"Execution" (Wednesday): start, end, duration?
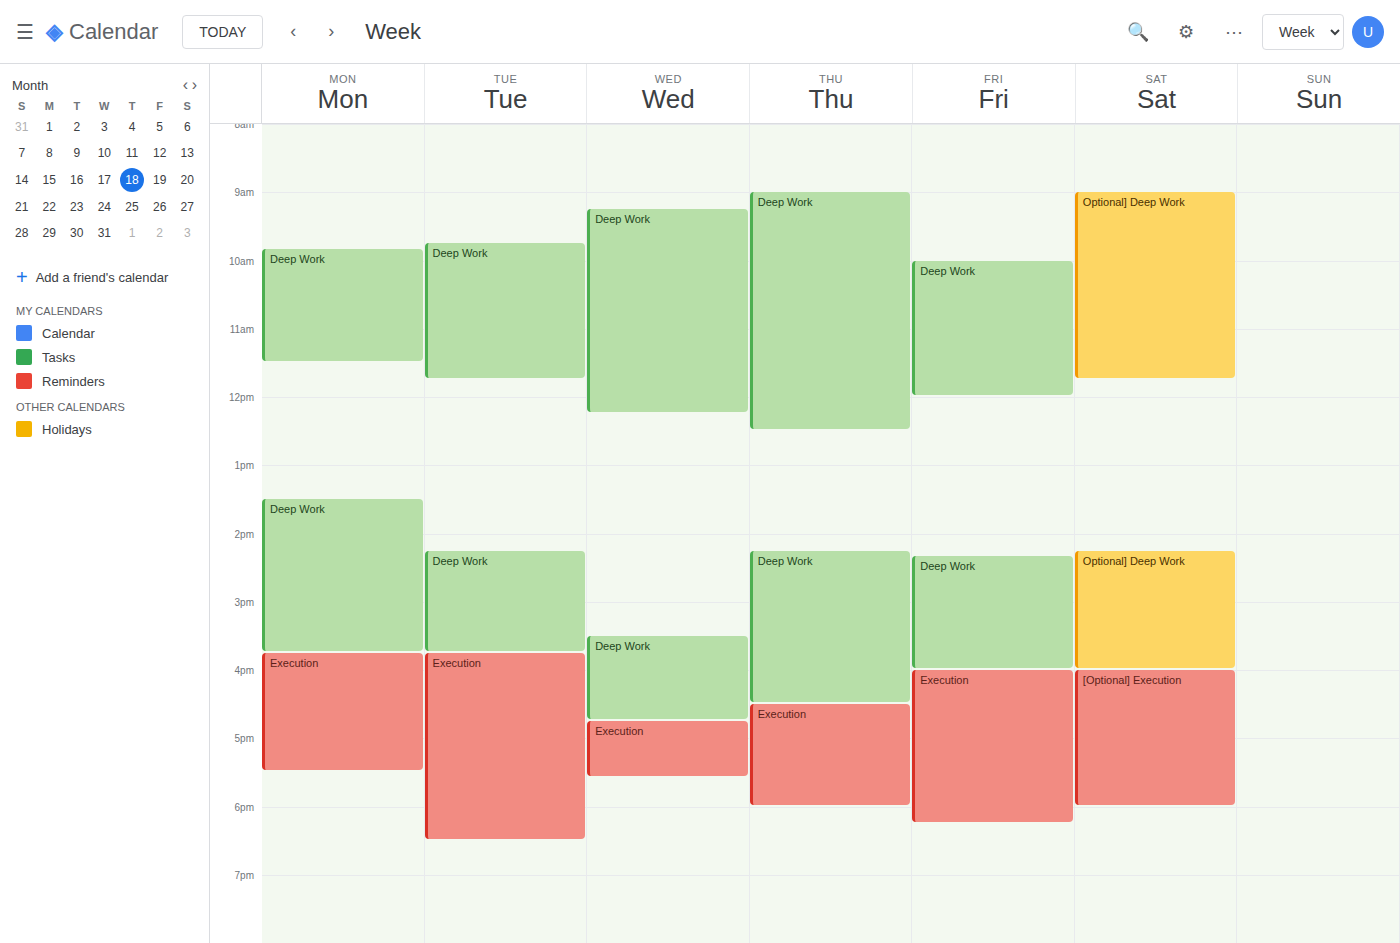
4:45 PM to 5:35 PM, 50 minutes